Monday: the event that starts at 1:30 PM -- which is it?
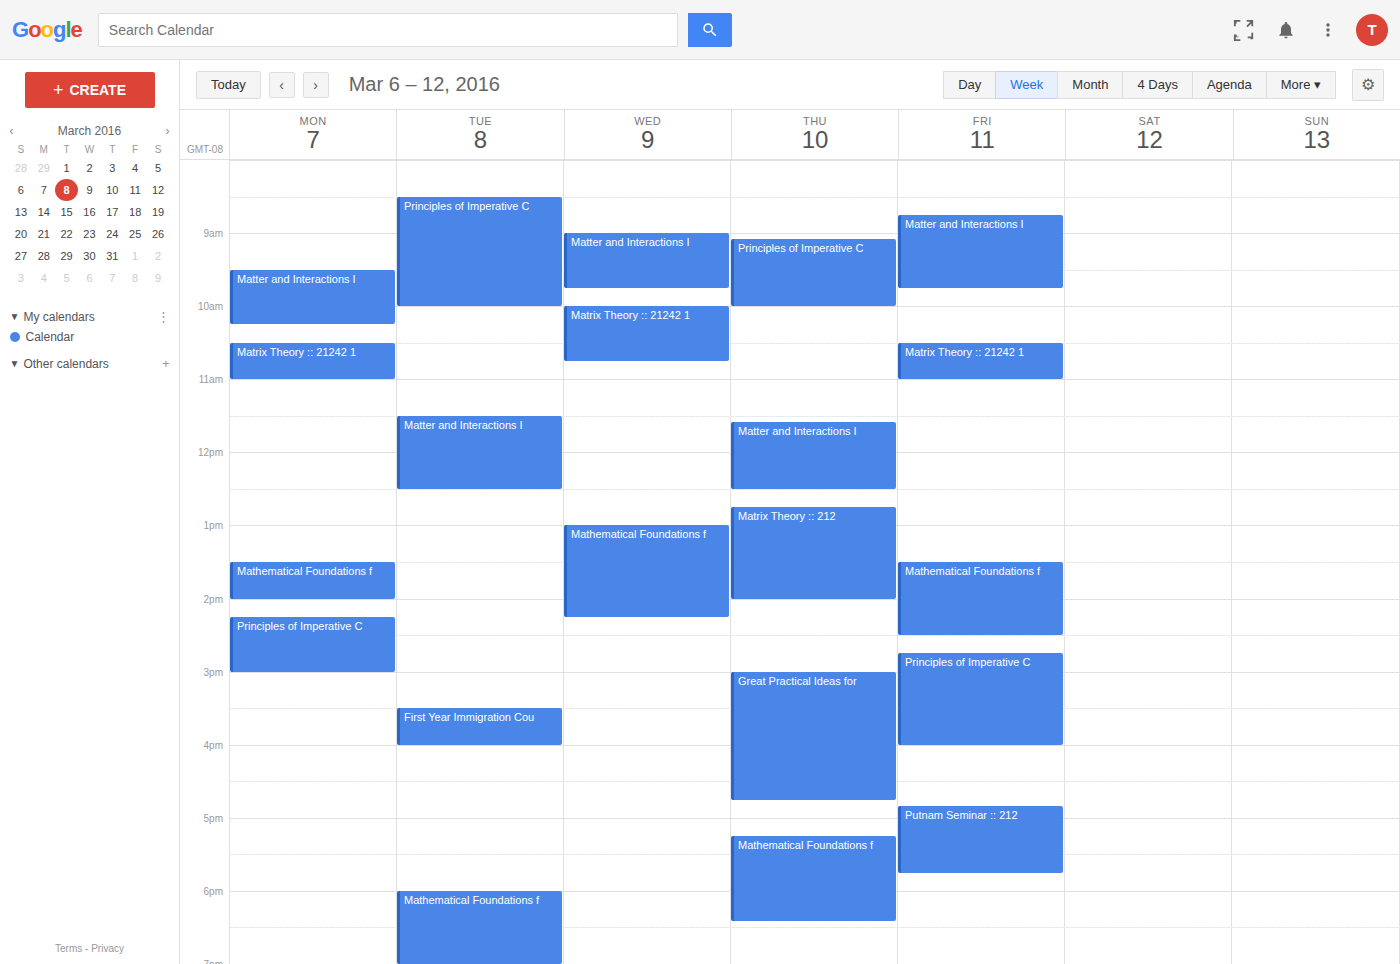
"Mathematical Foundations f"